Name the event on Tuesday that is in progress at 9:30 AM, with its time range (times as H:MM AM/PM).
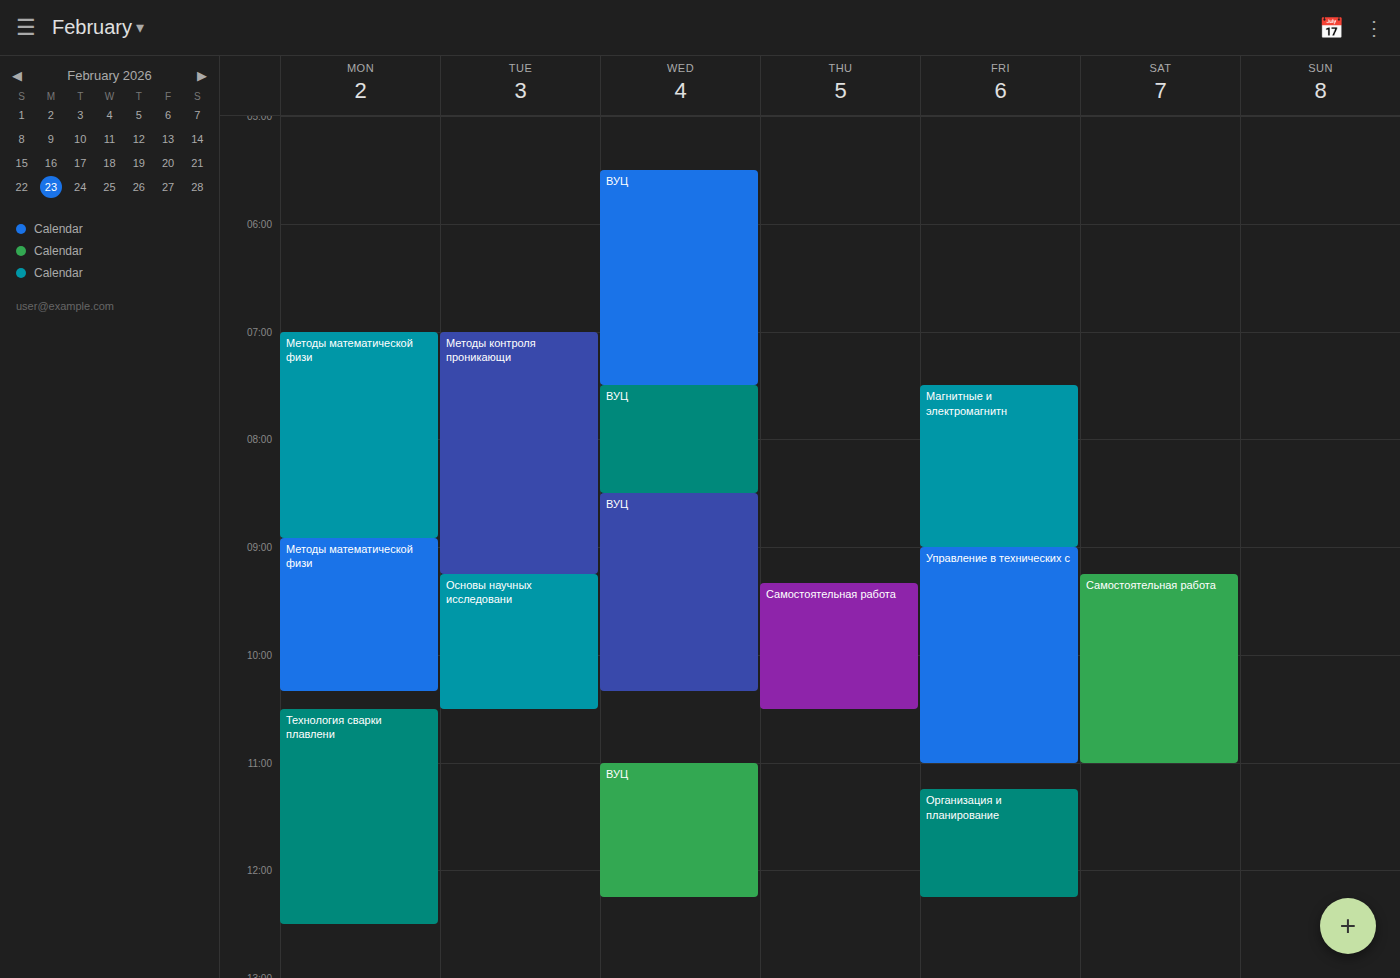
"Основы научных исследовани", 9:15 AM to 10:30 AM